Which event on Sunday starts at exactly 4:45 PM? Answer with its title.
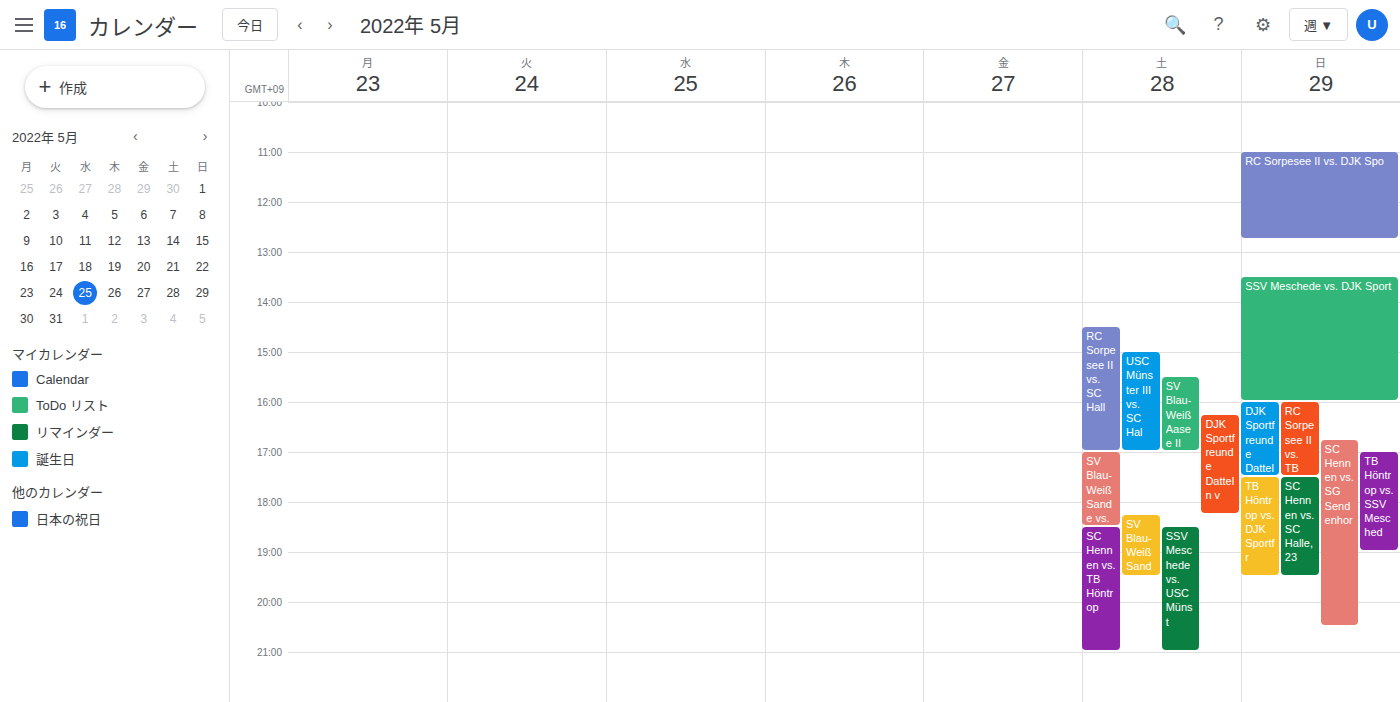
"SC Hennen vs. SG Sendenhor"